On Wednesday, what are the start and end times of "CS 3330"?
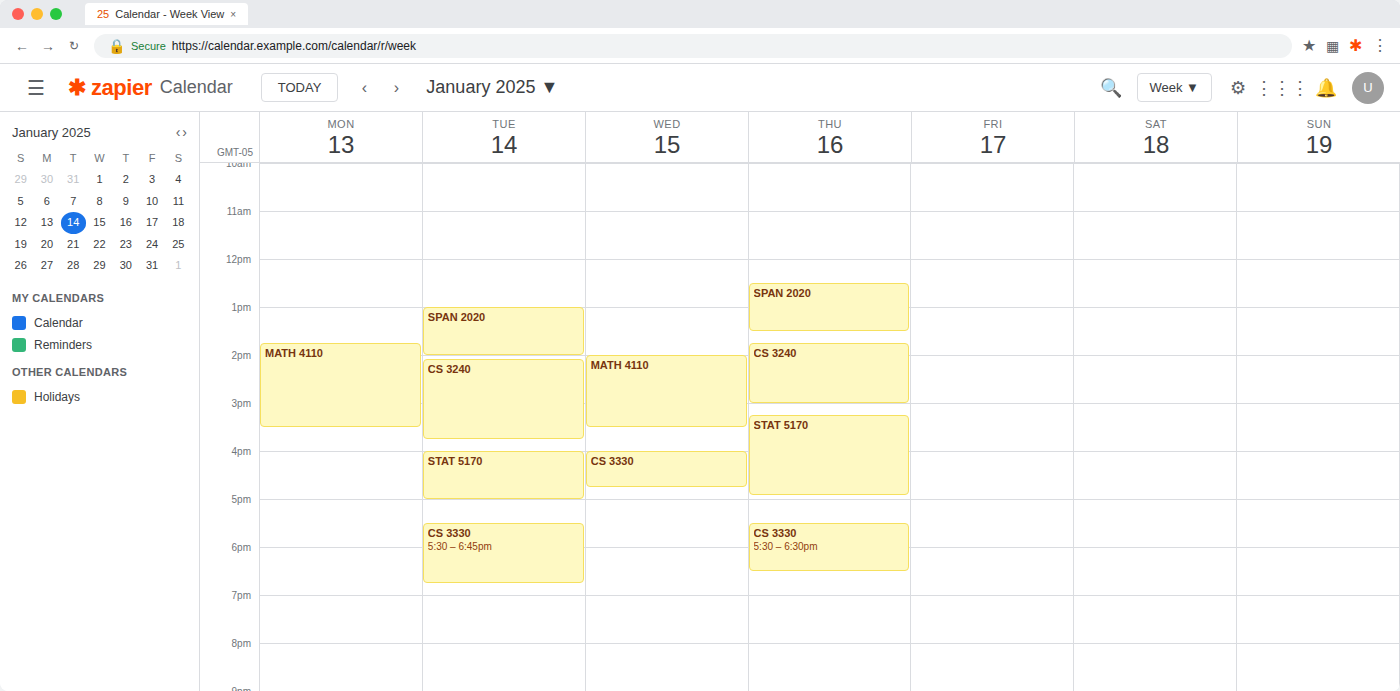
4:00 PM to 4:45 PM